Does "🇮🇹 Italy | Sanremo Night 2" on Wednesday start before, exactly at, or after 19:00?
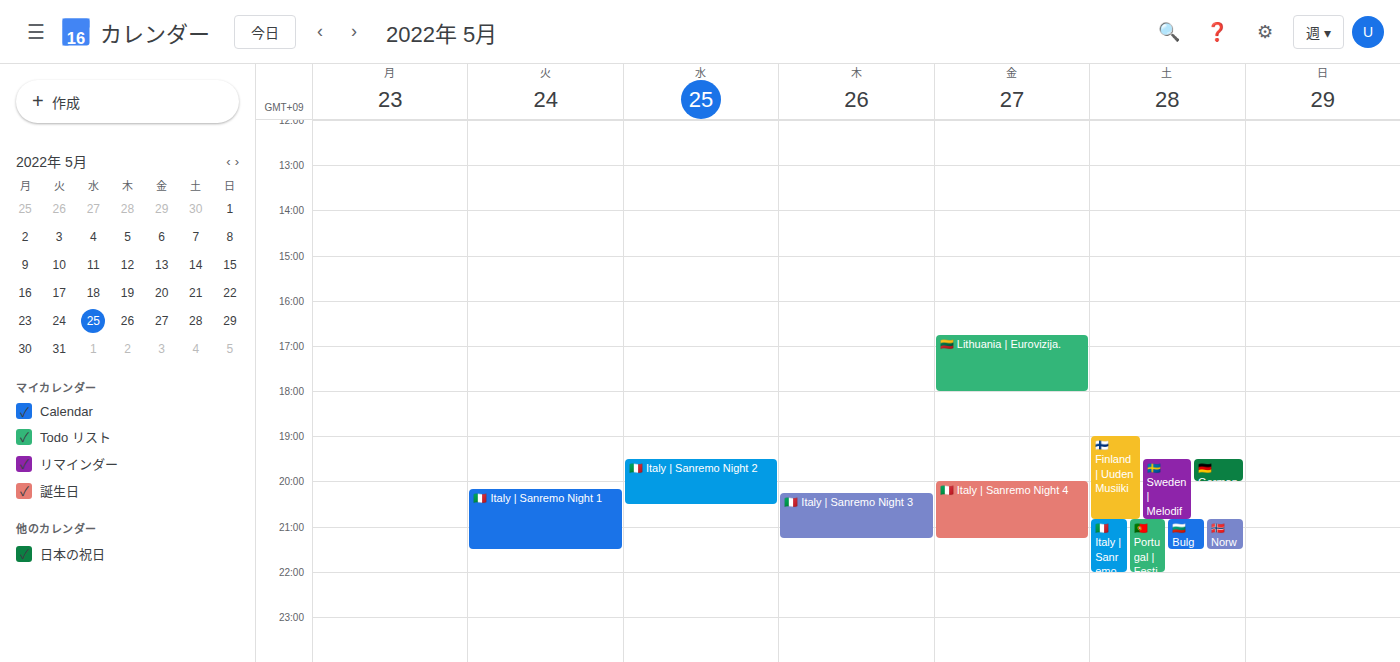
19:30 -- after 19:00, 30 minutes below the 19:00 line.